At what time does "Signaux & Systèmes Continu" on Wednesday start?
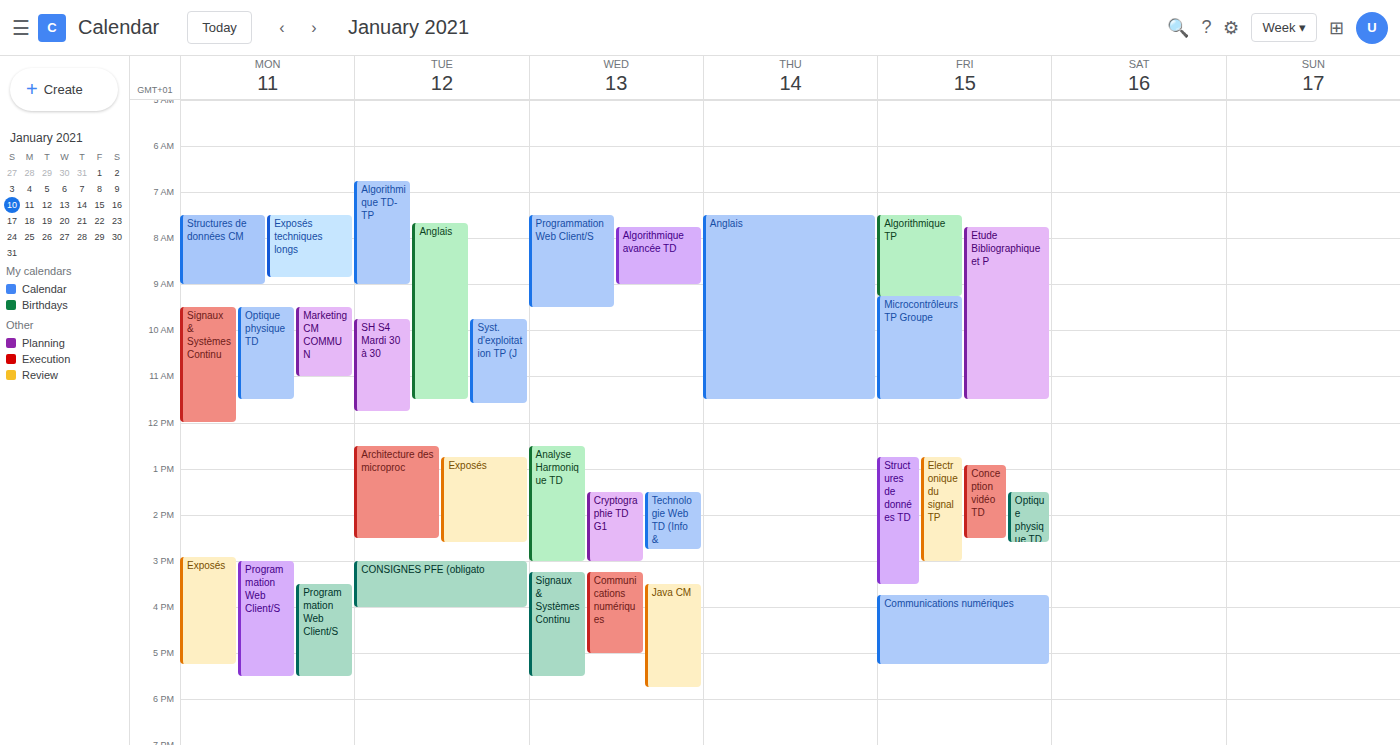
3:15 PM